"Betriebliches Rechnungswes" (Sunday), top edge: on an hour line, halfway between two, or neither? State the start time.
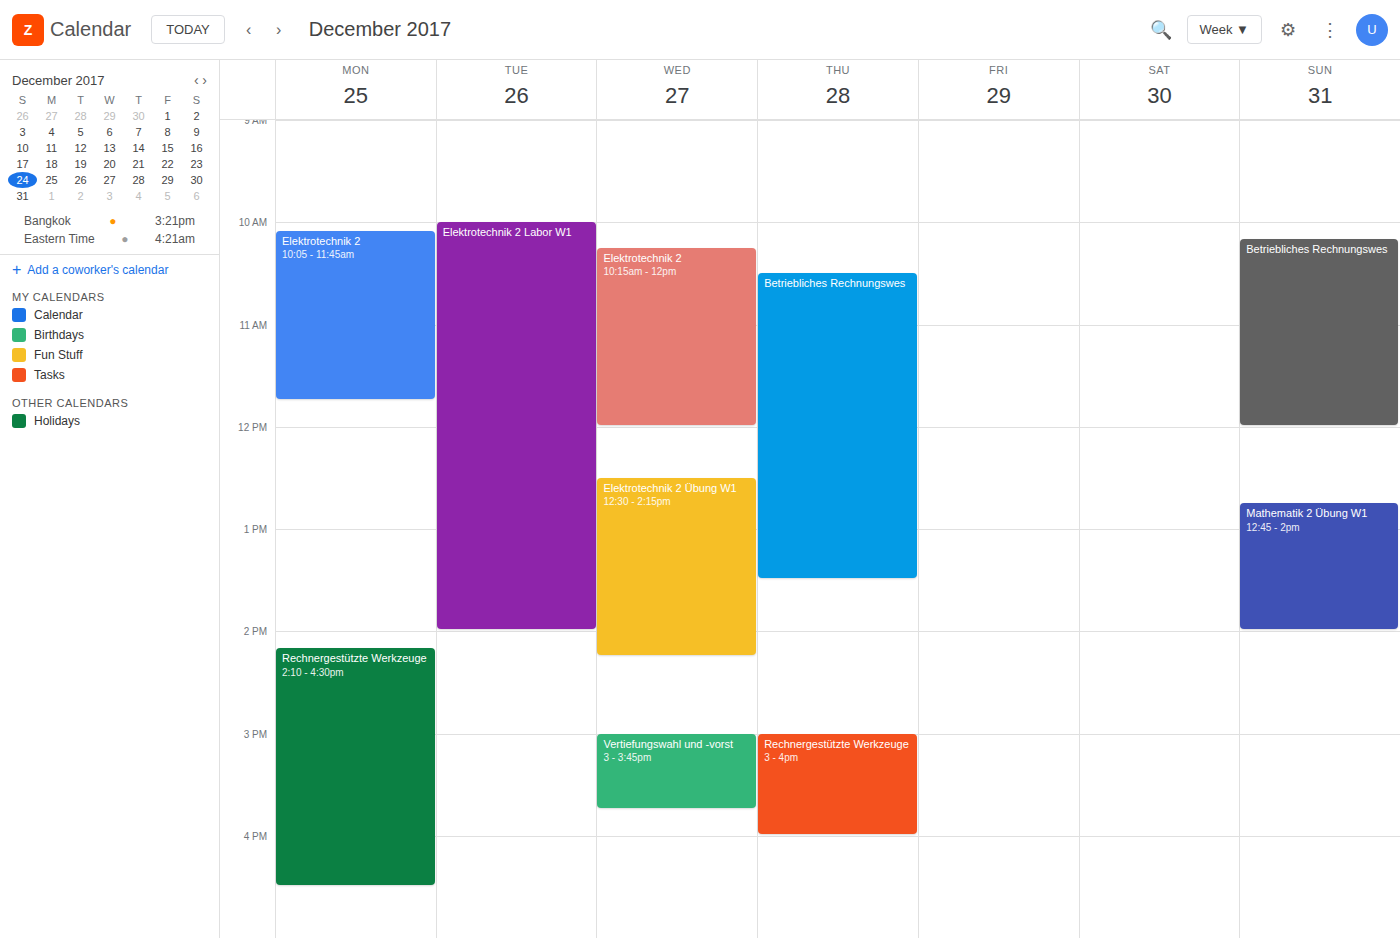
10:10 -- neither: 10 minutes below the 10:00 line and 50 minutes above the 11:00 line.